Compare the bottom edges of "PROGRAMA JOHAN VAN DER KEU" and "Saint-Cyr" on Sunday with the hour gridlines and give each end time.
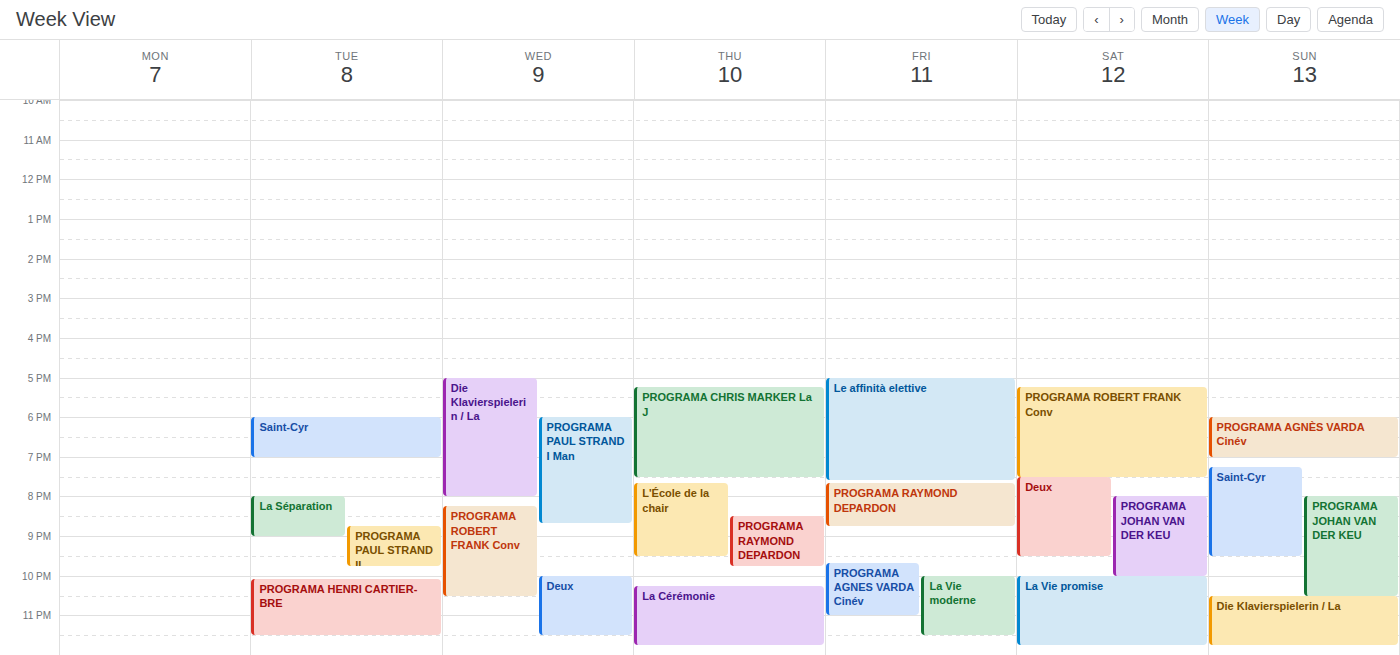
"PROGRAMA JOHAN VAN DER KEU": 10:30 PM, halfway between the 10 PM and 11 PM lines. "Saint-Cyr": 9:30 PM, halfway between the 9 PM and 10 PM lines.